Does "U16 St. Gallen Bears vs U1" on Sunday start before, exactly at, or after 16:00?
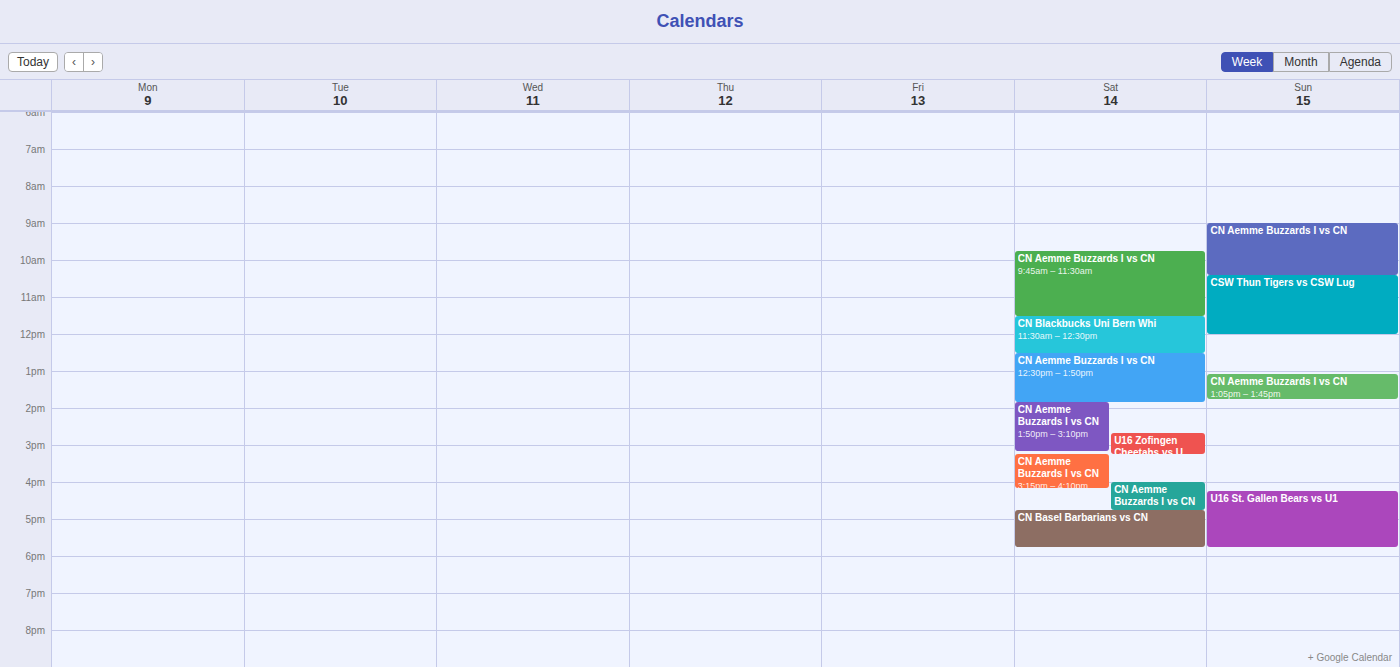
16:15 -- after 16:00, 15 minutes below the 16:00 line.